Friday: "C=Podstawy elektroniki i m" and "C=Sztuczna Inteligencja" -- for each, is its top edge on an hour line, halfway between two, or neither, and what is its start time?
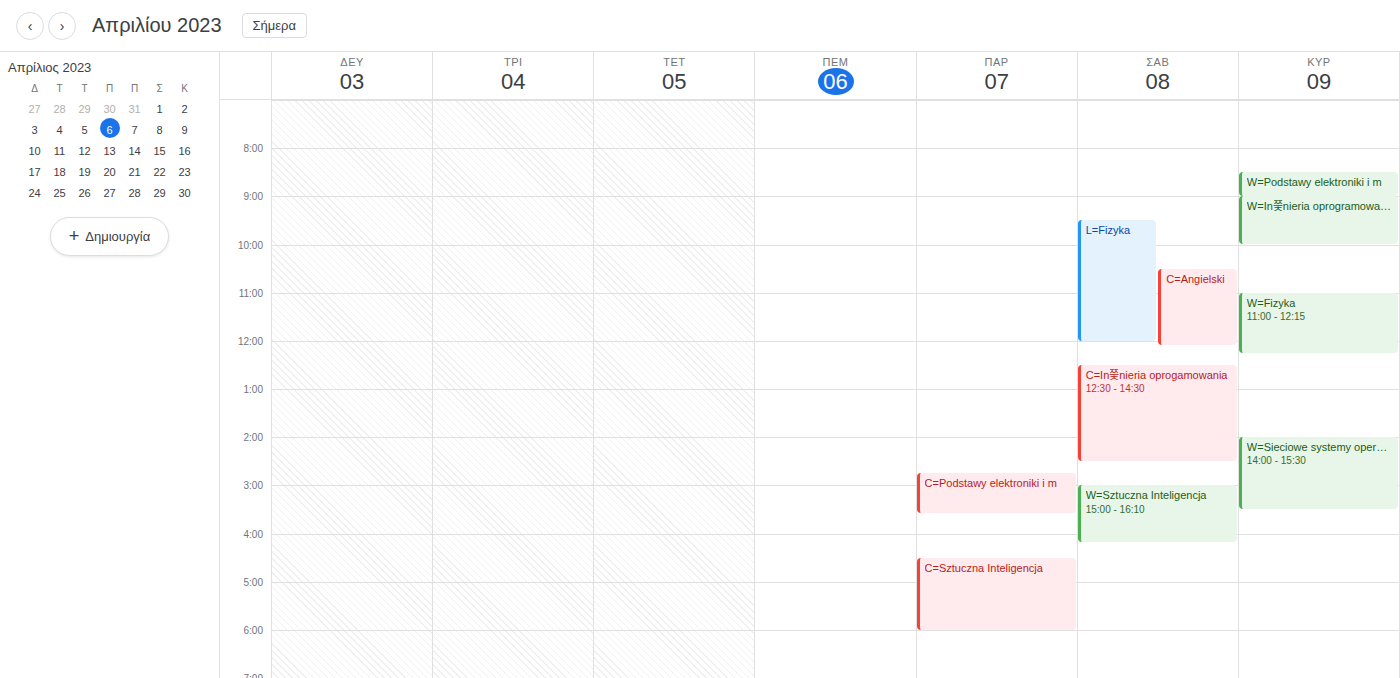
"C=Podstawy elektroniki i m": 2:45 PM, neither: three quarters of the way from the 2 PM line to the 3 PM line. "C=Sztuczna Inteligencja": 4:30 PM, halfway between the 4 PM and 5 PM lines.